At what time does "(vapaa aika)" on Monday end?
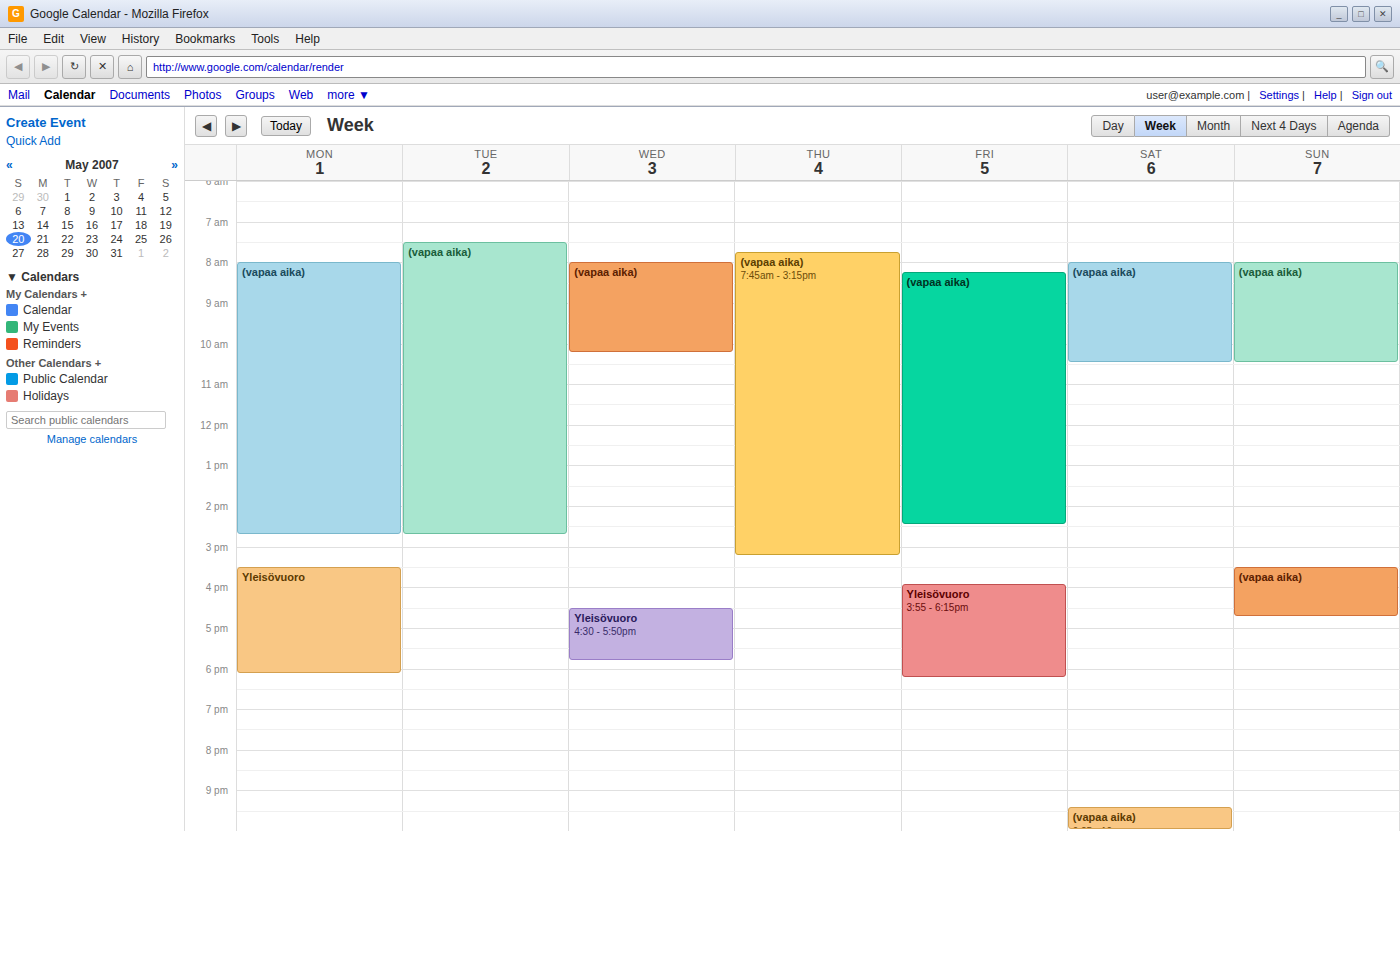
2:45 PM